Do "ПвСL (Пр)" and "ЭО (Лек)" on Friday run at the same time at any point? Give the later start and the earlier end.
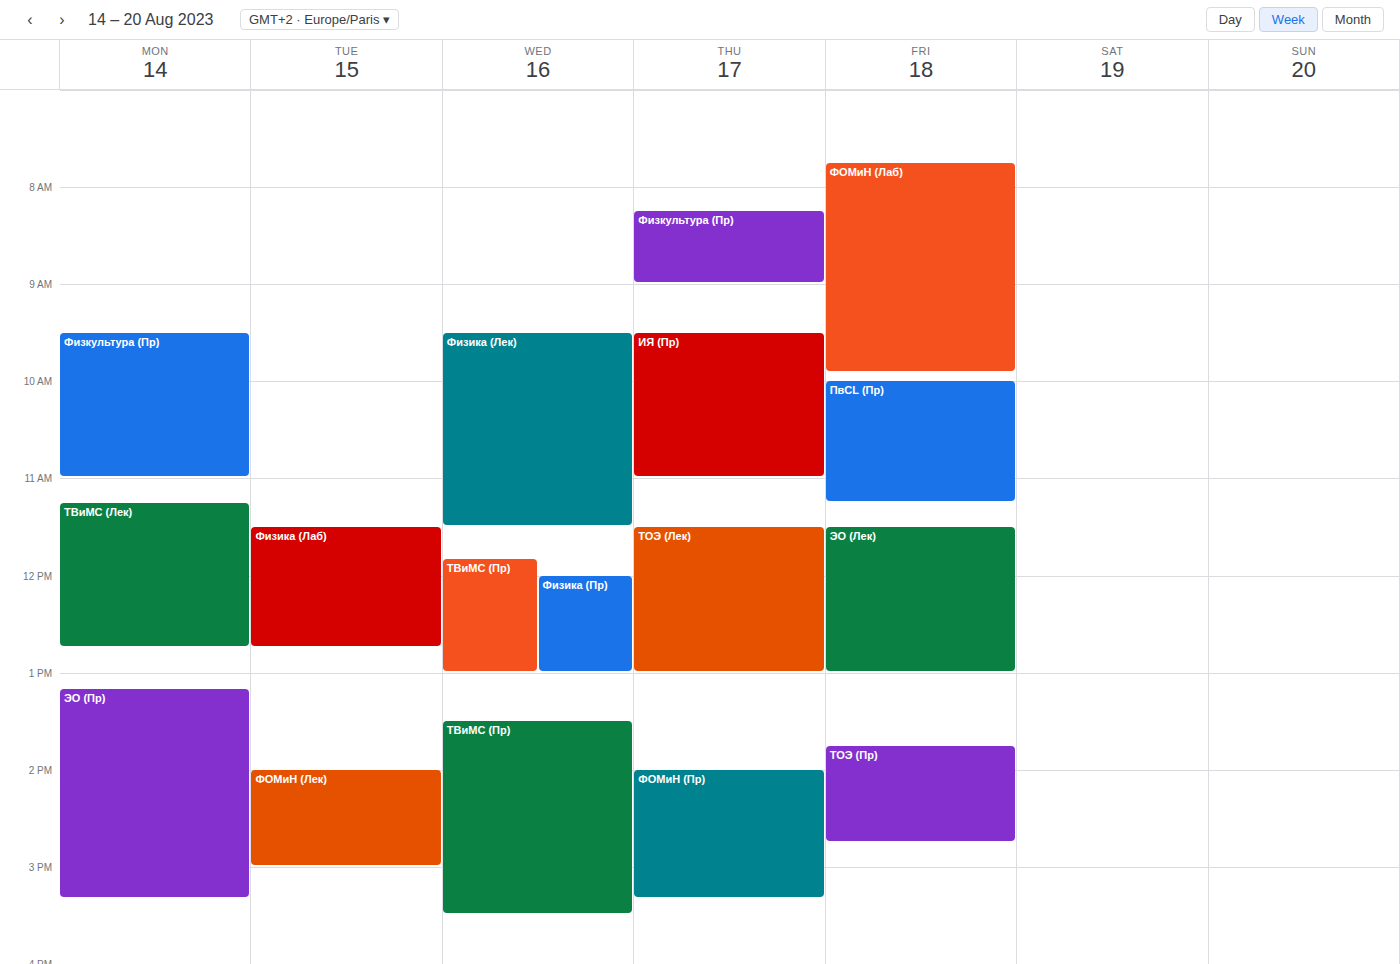
"ПвСL (Пр)" ends at 11:15 AM and "ЭО (Лек)" starts at 11:30 AM -- no overlap.